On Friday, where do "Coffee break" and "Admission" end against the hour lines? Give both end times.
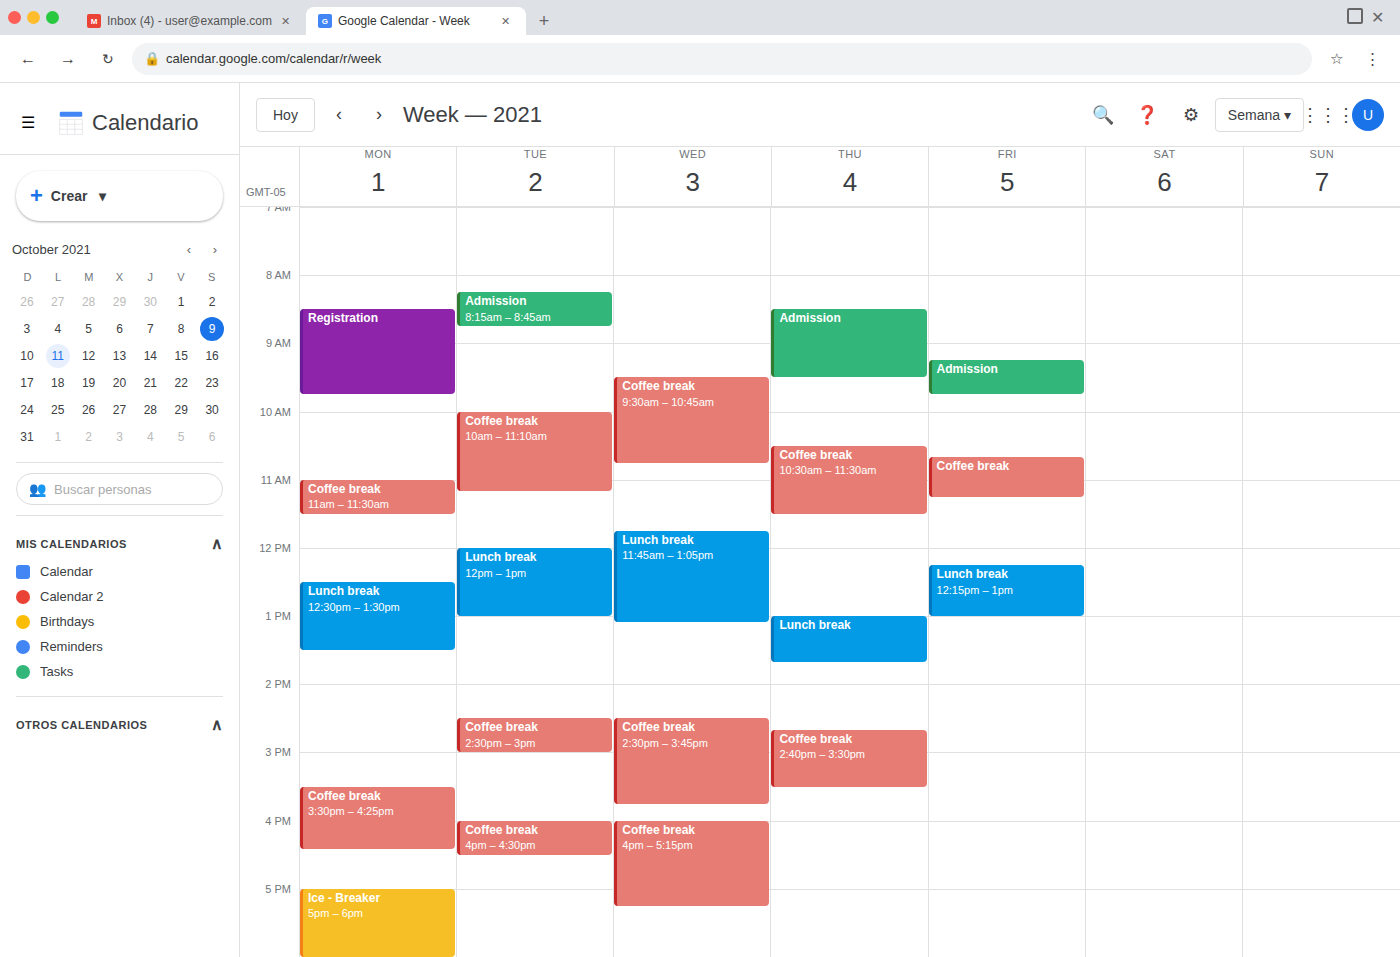
"Coffee break": 11:15 AM, neither: a quarter of the way from the 11 AM line to the 12 PM line. "Admission": 9:45 AM, neither: three quarters of the way from the 9 AM line to the 10 AM line.